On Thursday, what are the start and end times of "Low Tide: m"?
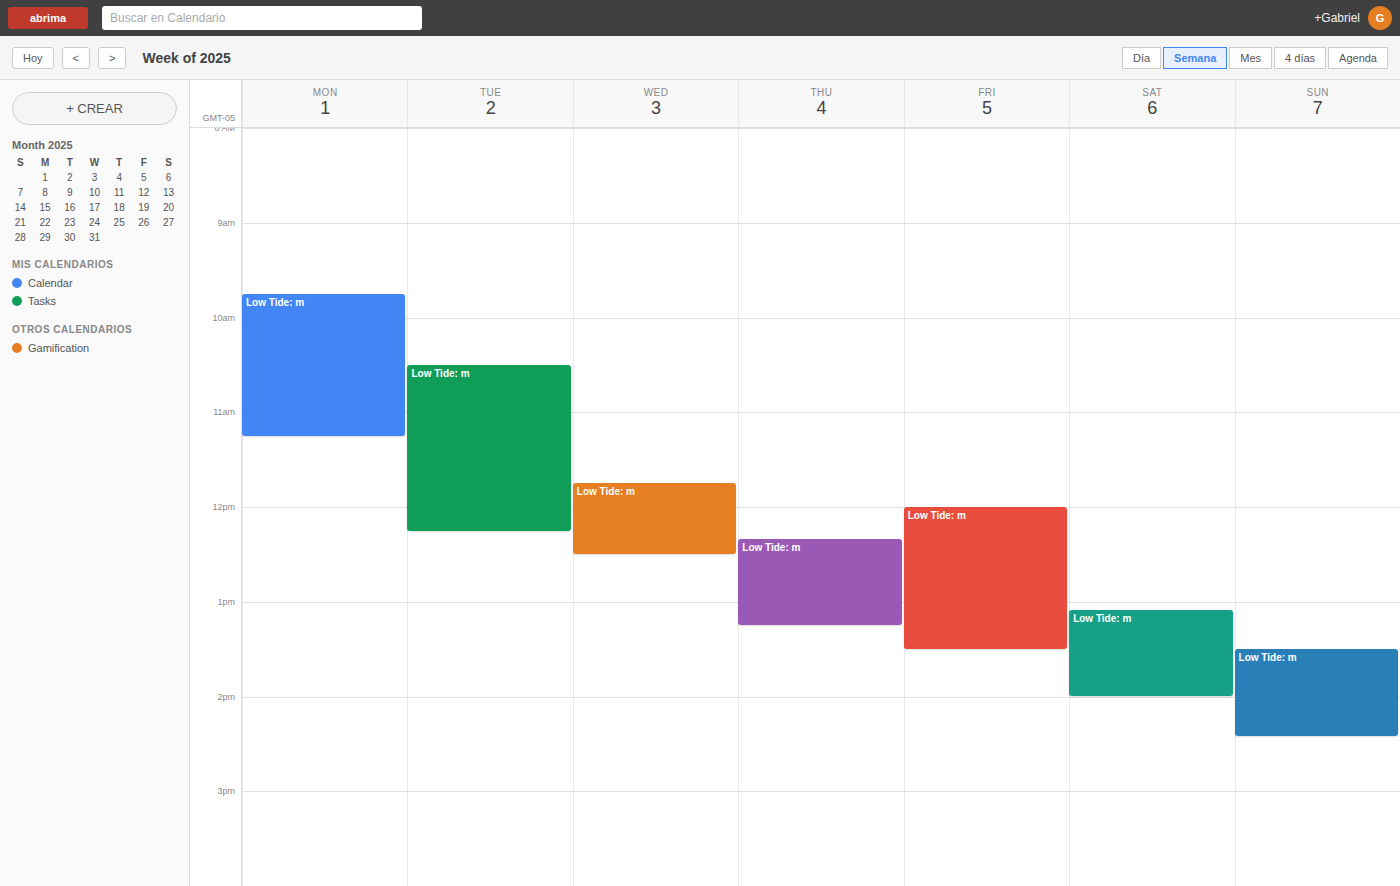
12:20 PM to 1:15 PM